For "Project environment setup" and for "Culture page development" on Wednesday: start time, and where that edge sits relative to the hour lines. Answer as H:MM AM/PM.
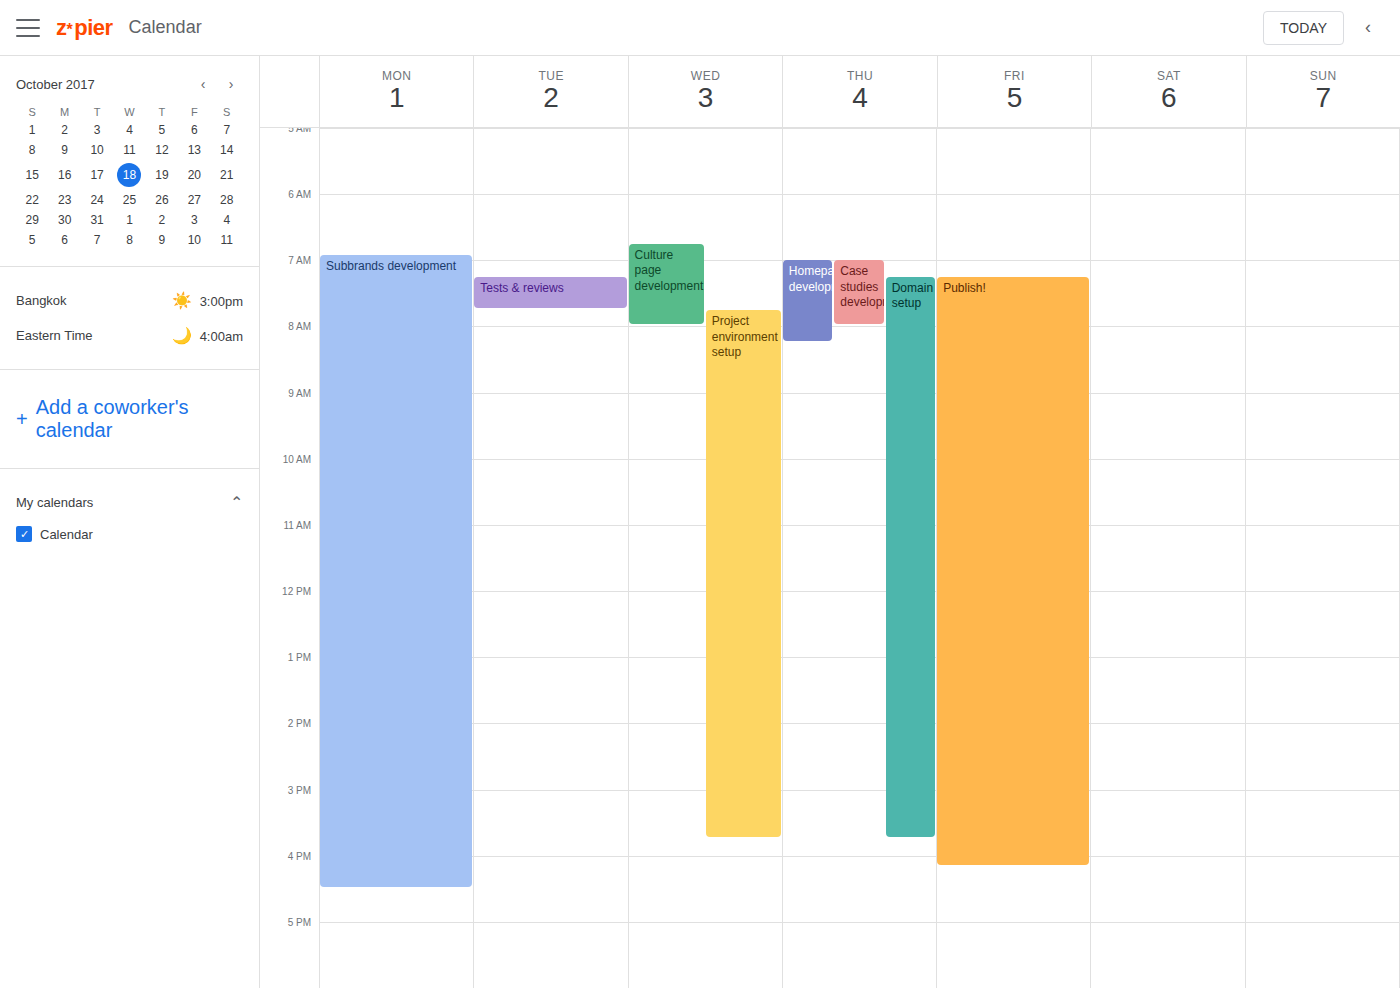
"Project environment setup": 7:45 AM, neither: three quarters of the way from the 7 AM line to the 8 AM line. "Culture page development": 6:45 AM, neither: three quarters of the way from the 6 AM line to the 7 AM line.